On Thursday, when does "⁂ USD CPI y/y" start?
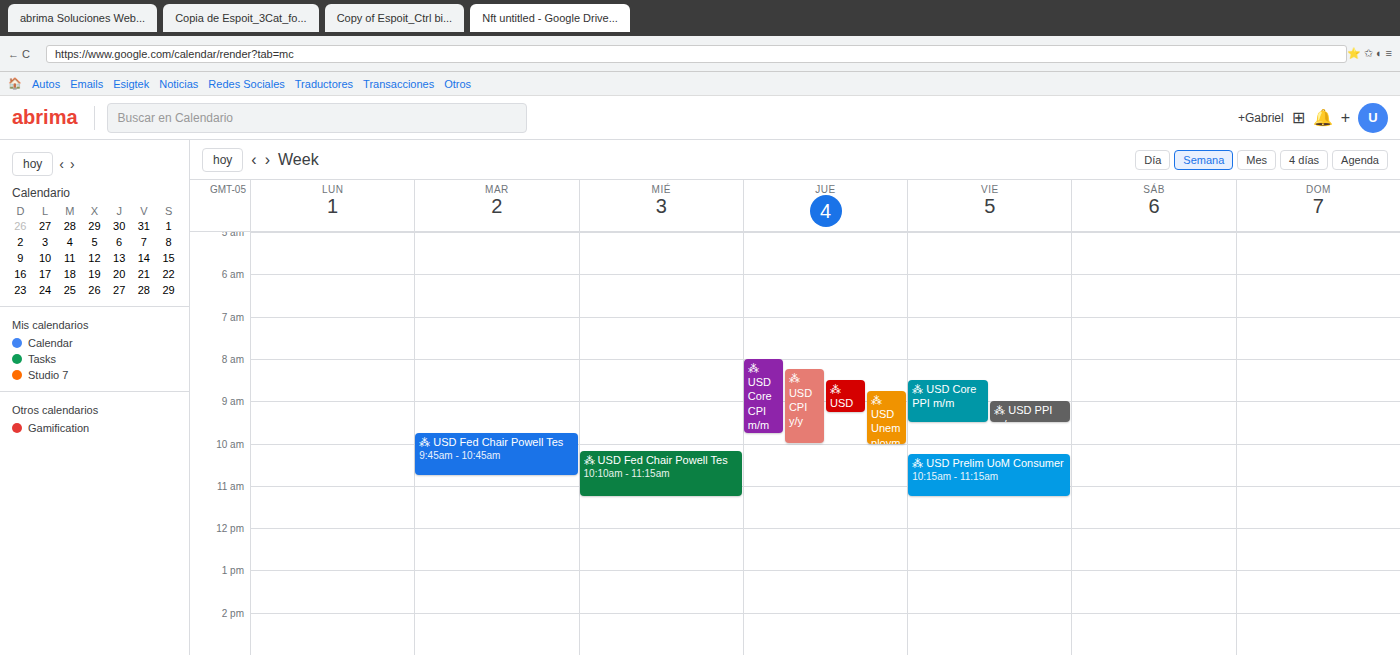
8:15 AM